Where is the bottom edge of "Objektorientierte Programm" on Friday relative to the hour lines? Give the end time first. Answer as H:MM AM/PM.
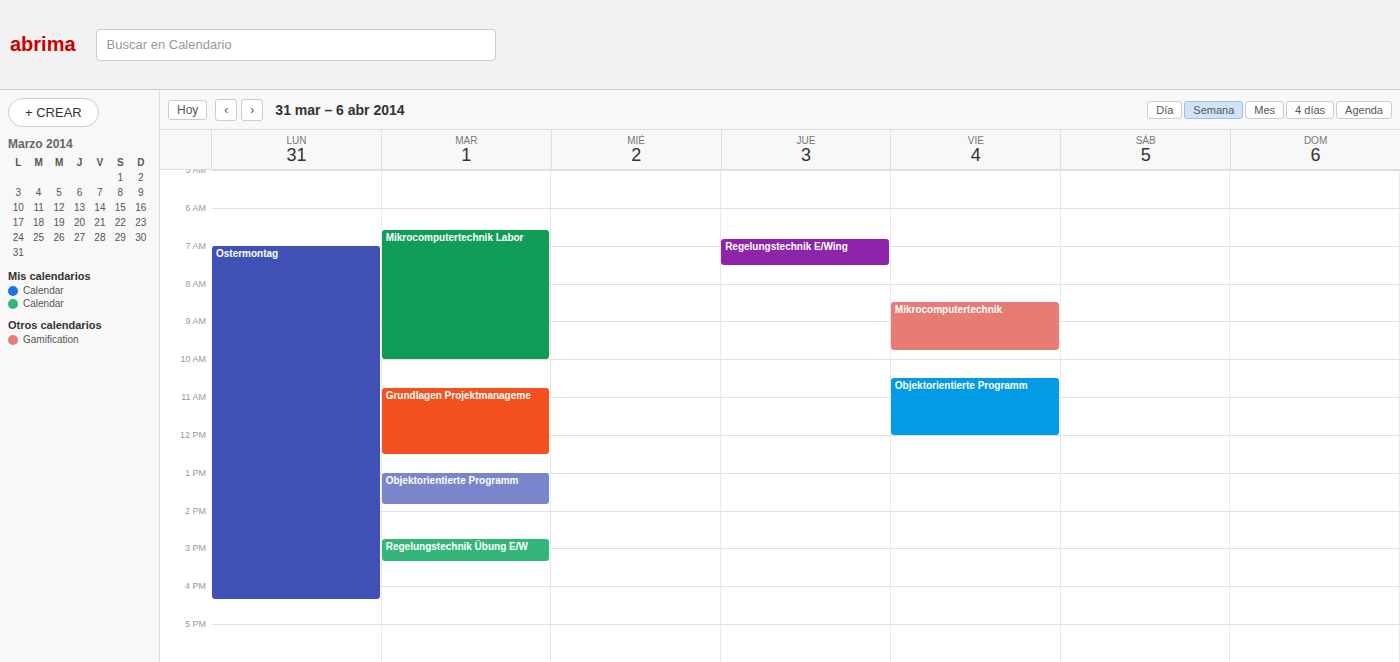
12:00 PM -- exactly on the 12 PM line.